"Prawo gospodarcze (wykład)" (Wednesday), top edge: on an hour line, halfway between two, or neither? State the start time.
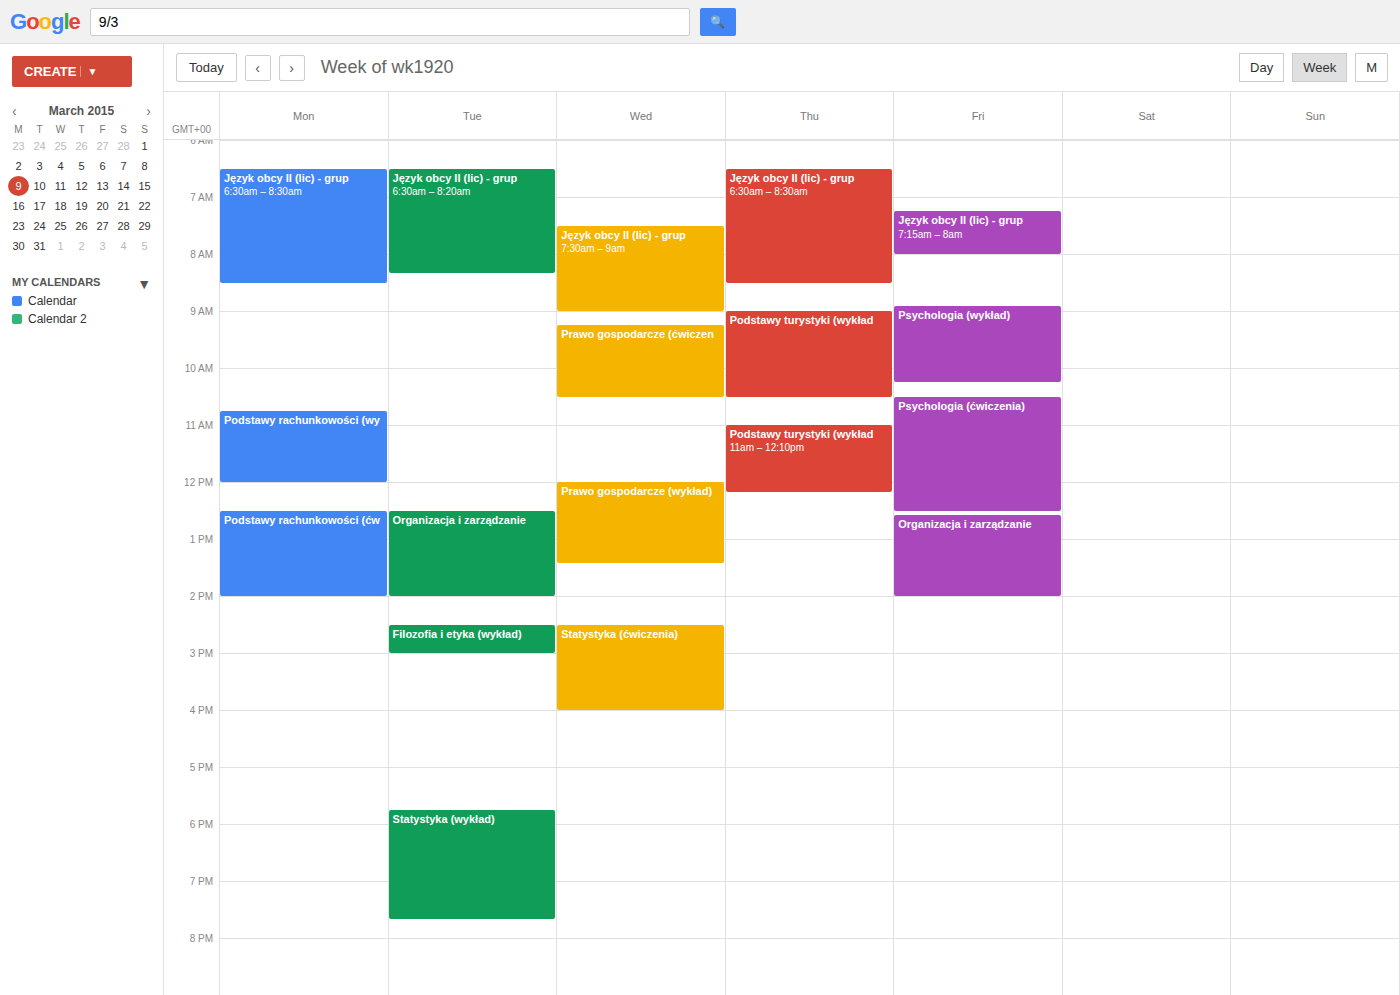
12:00 PM -- exactly on the 12 PM line.